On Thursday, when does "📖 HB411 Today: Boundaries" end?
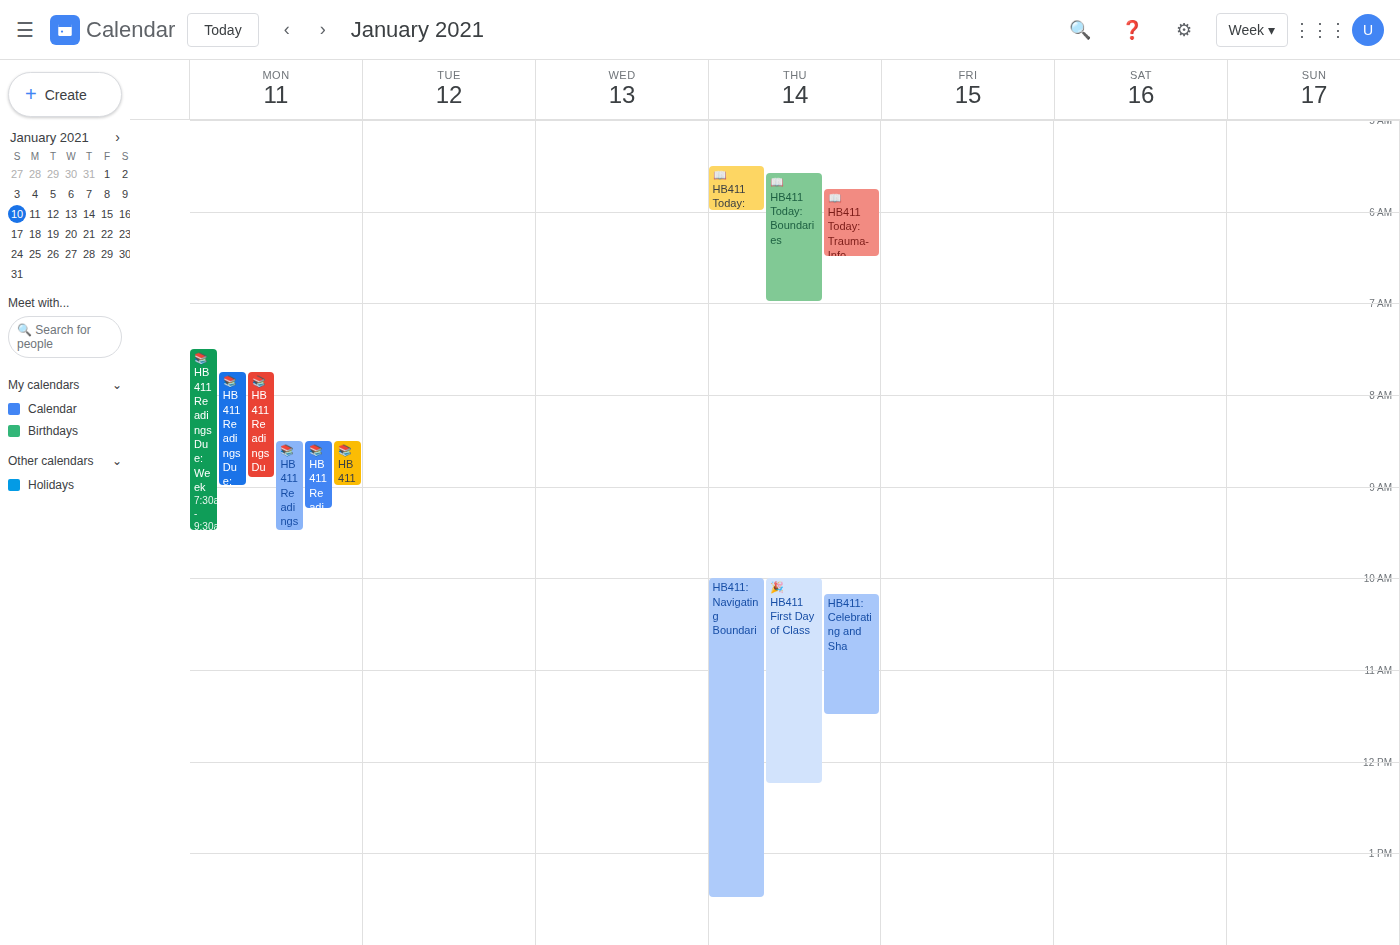
7:00 AM